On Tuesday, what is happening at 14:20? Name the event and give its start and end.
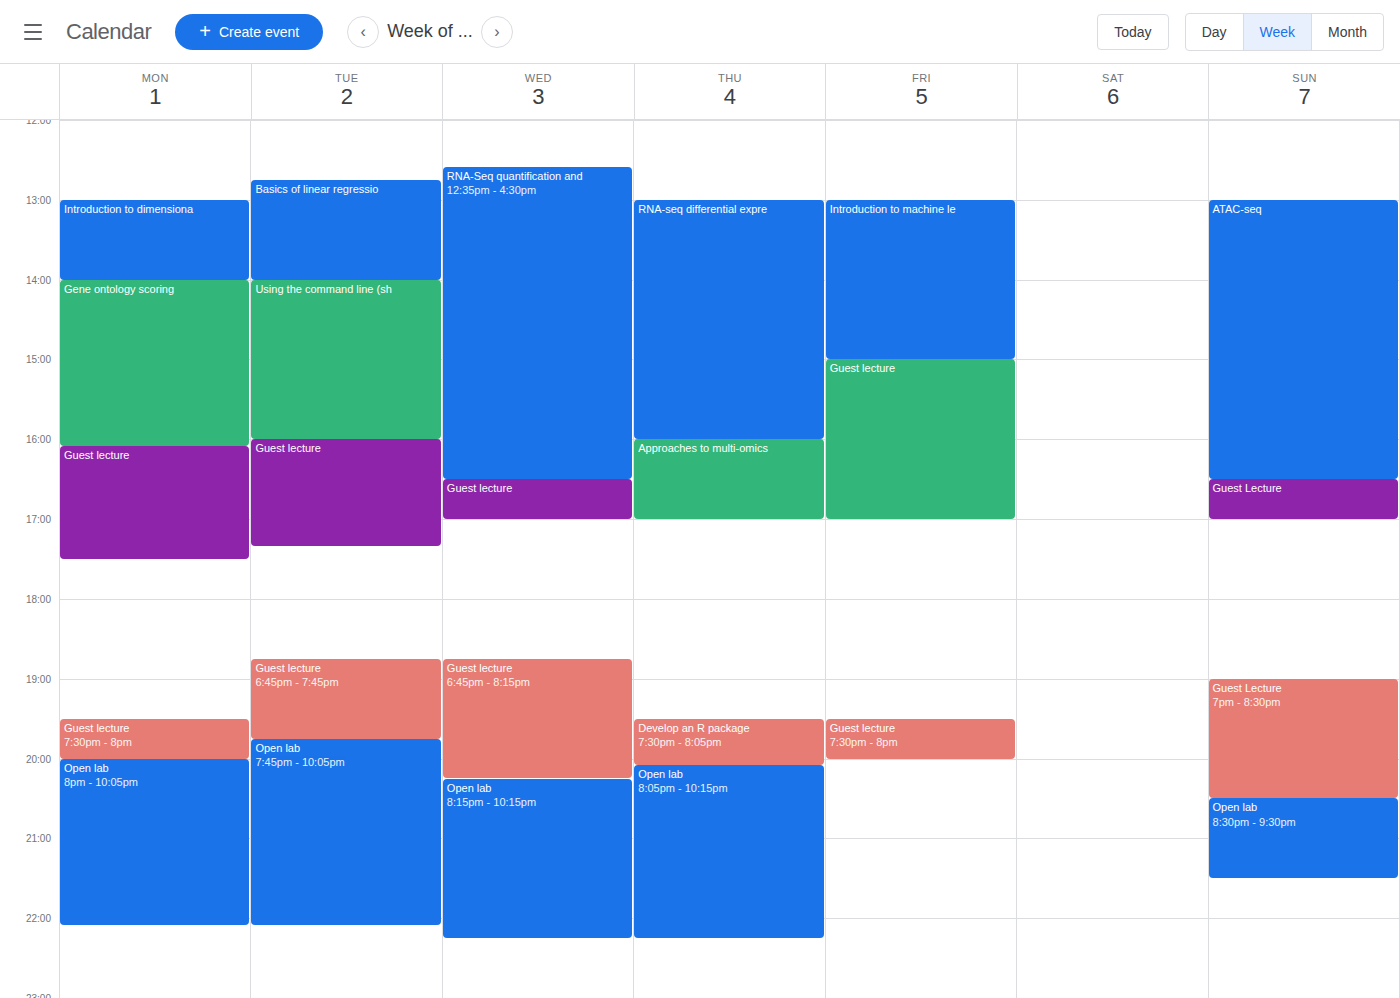
"Using the command line (sh", 14:00 to 16:00